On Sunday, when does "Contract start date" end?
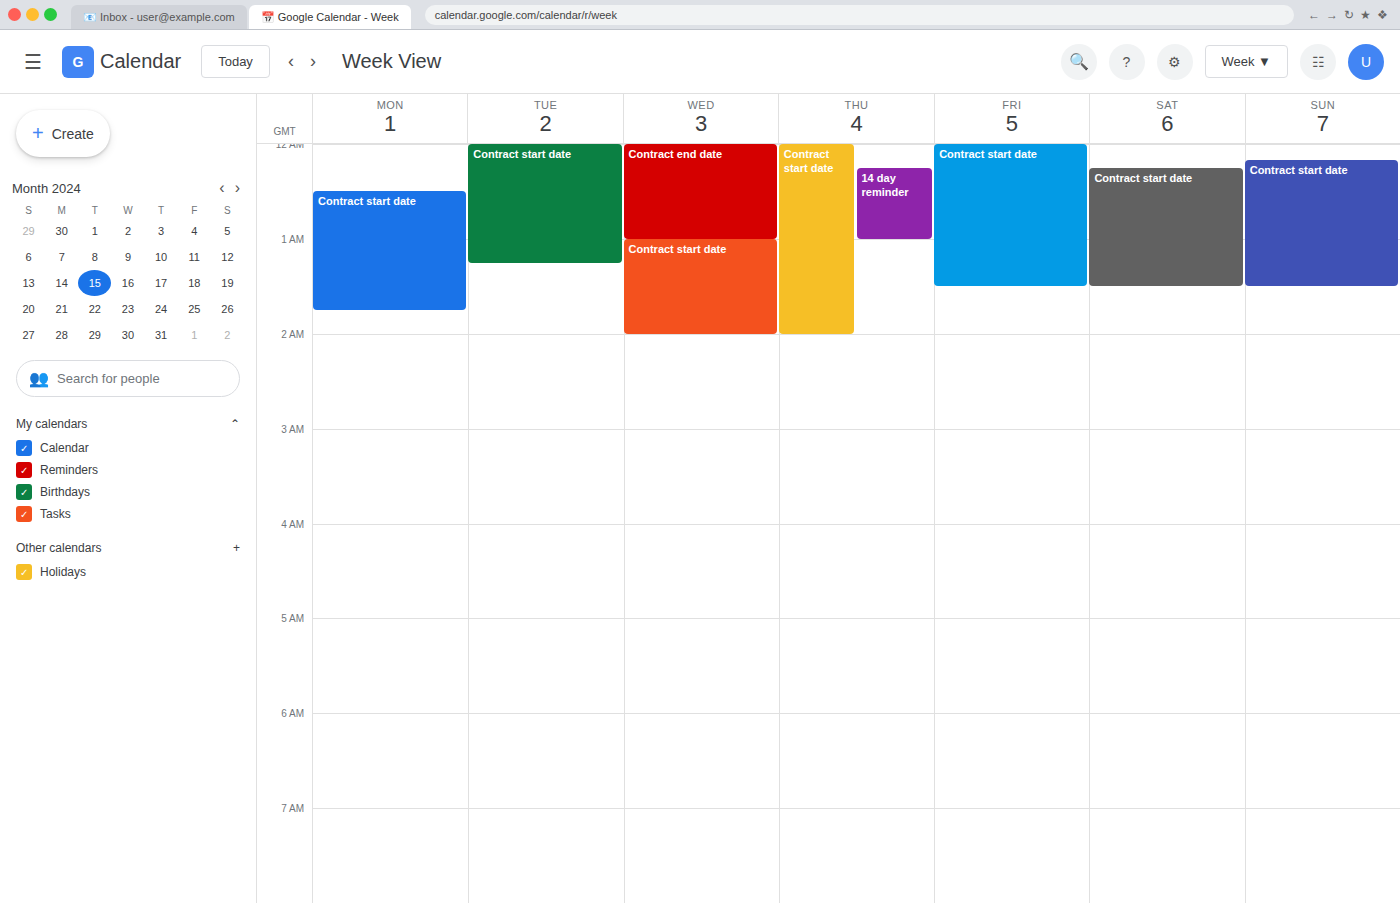
1:30 AM